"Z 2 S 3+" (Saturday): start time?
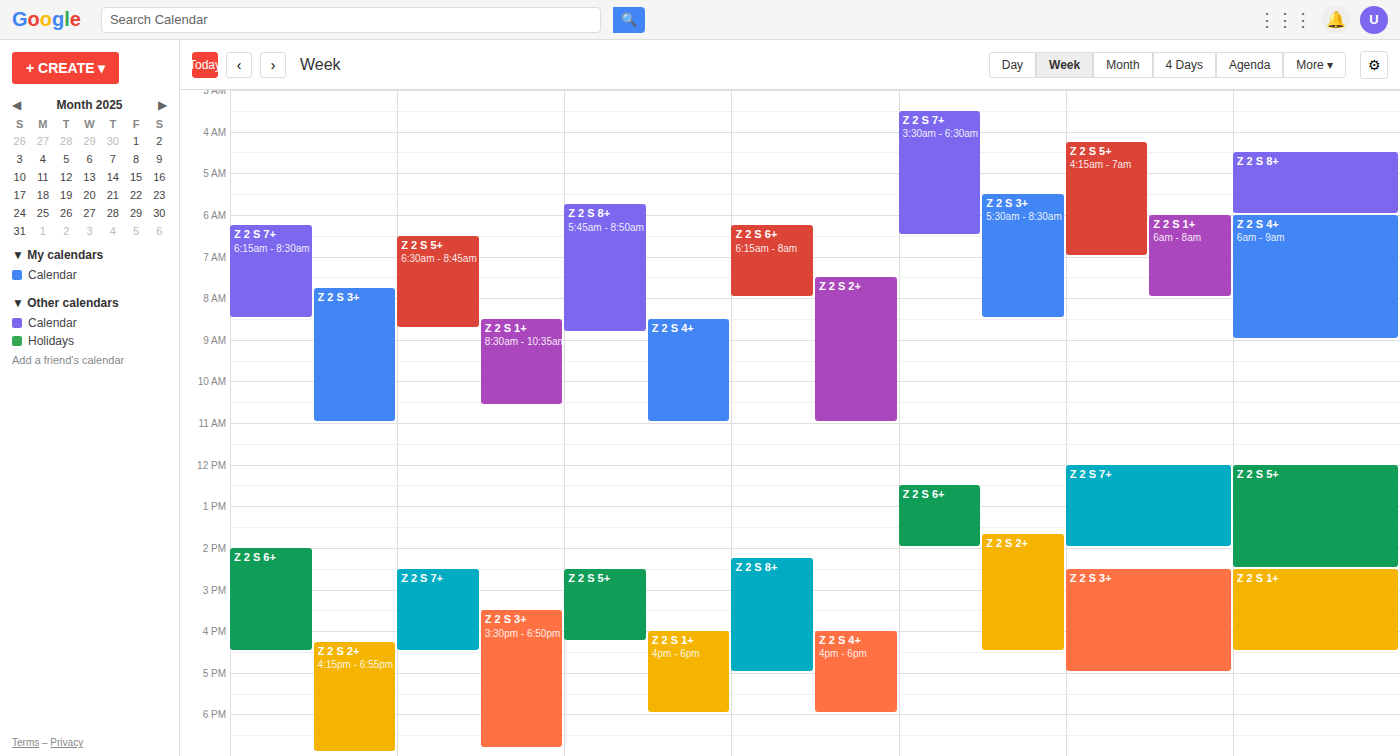
2:30 PM